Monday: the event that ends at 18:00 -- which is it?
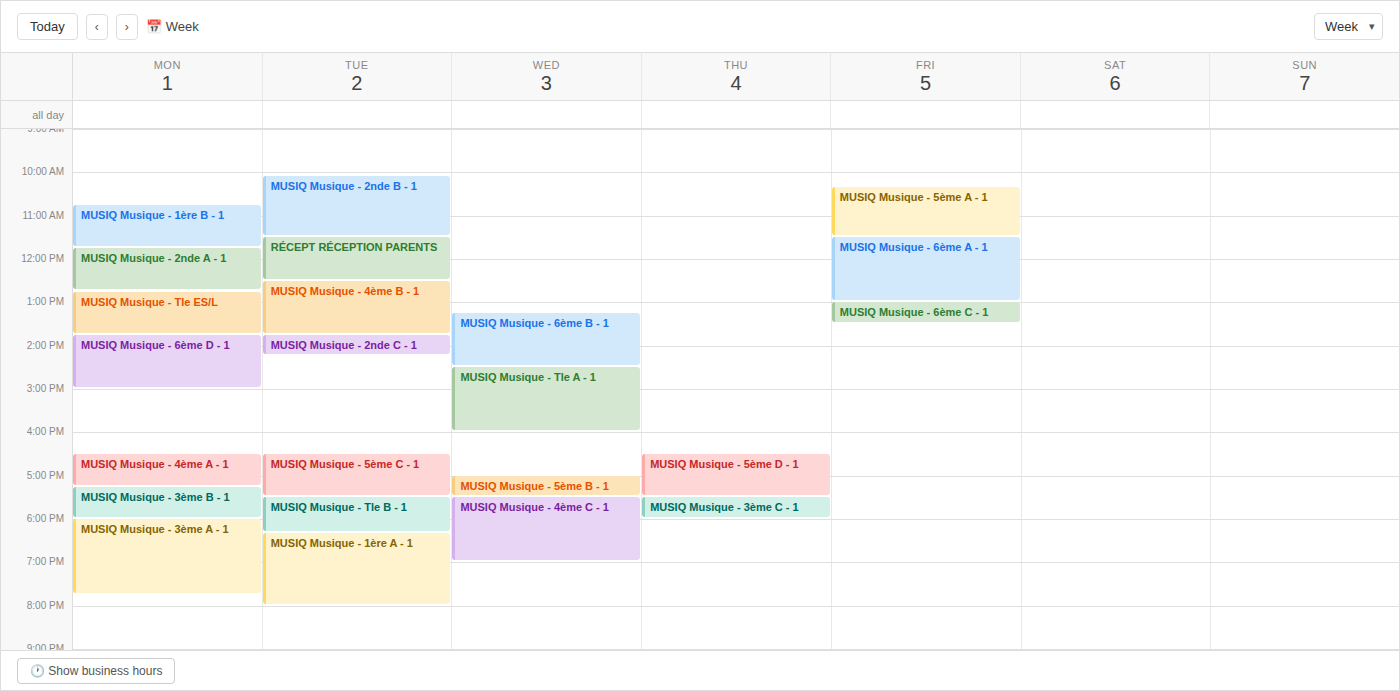
"MUSIQ Musique - 3ème B - 1"